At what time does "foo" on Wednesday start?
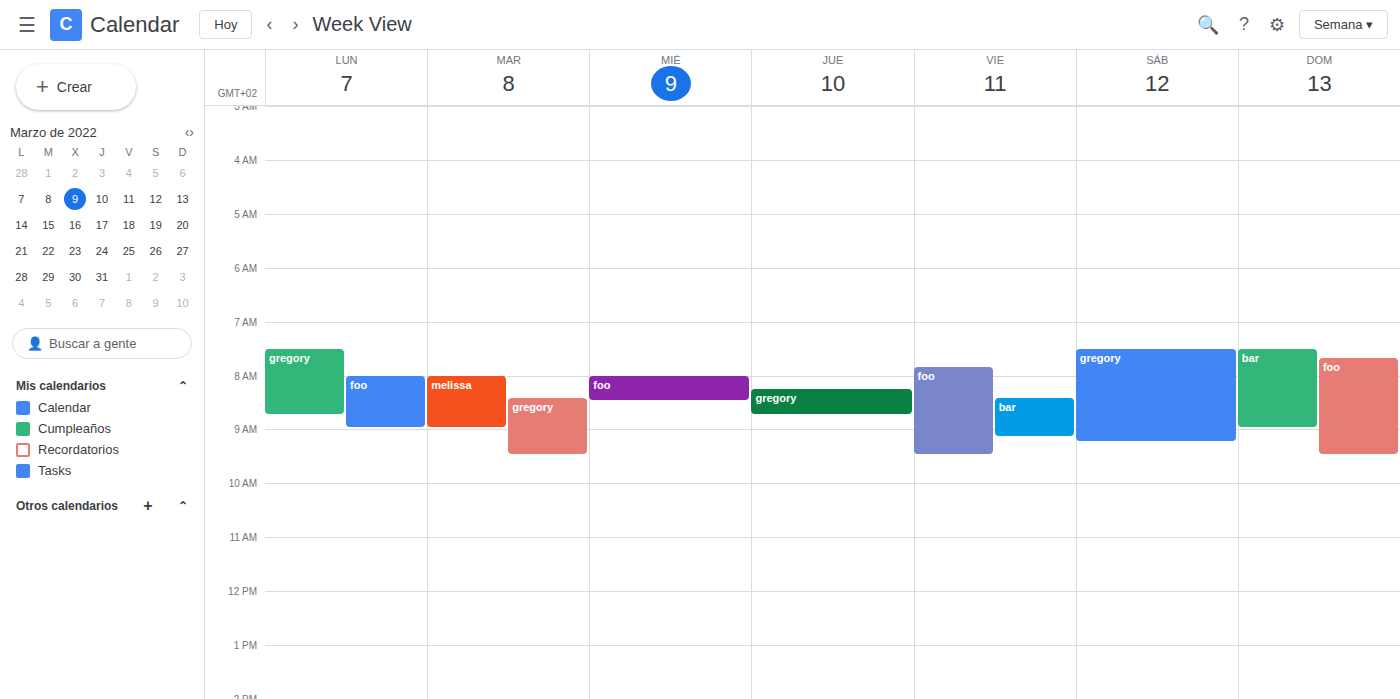
8:00 AM